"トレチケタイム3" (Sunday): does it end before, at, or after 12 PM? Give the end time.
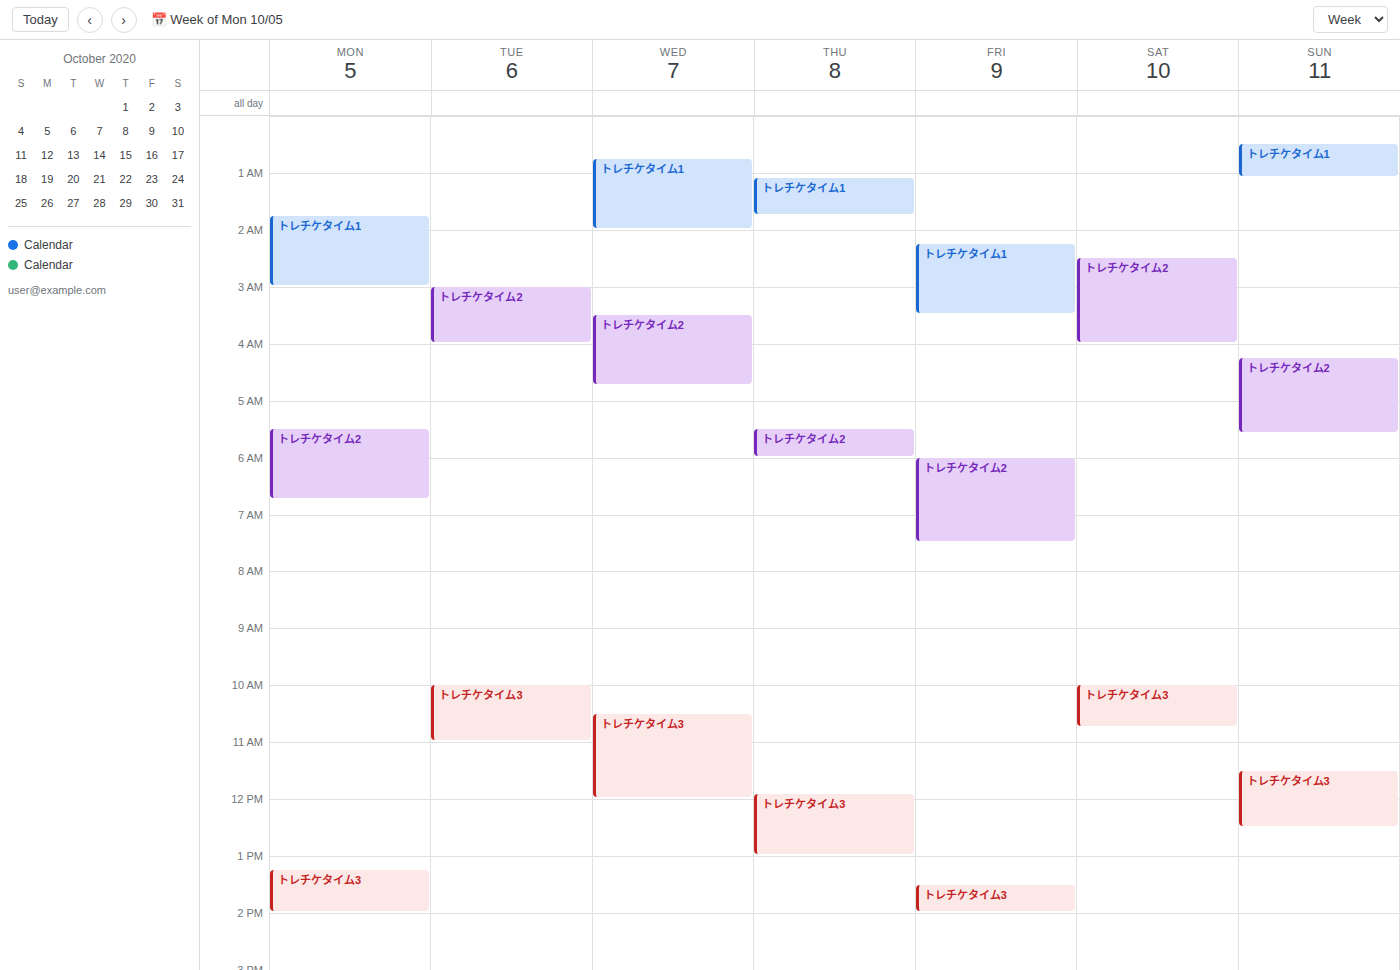
12:30 PM -- after 12 PM, 30 minutes below the 12 PM line.